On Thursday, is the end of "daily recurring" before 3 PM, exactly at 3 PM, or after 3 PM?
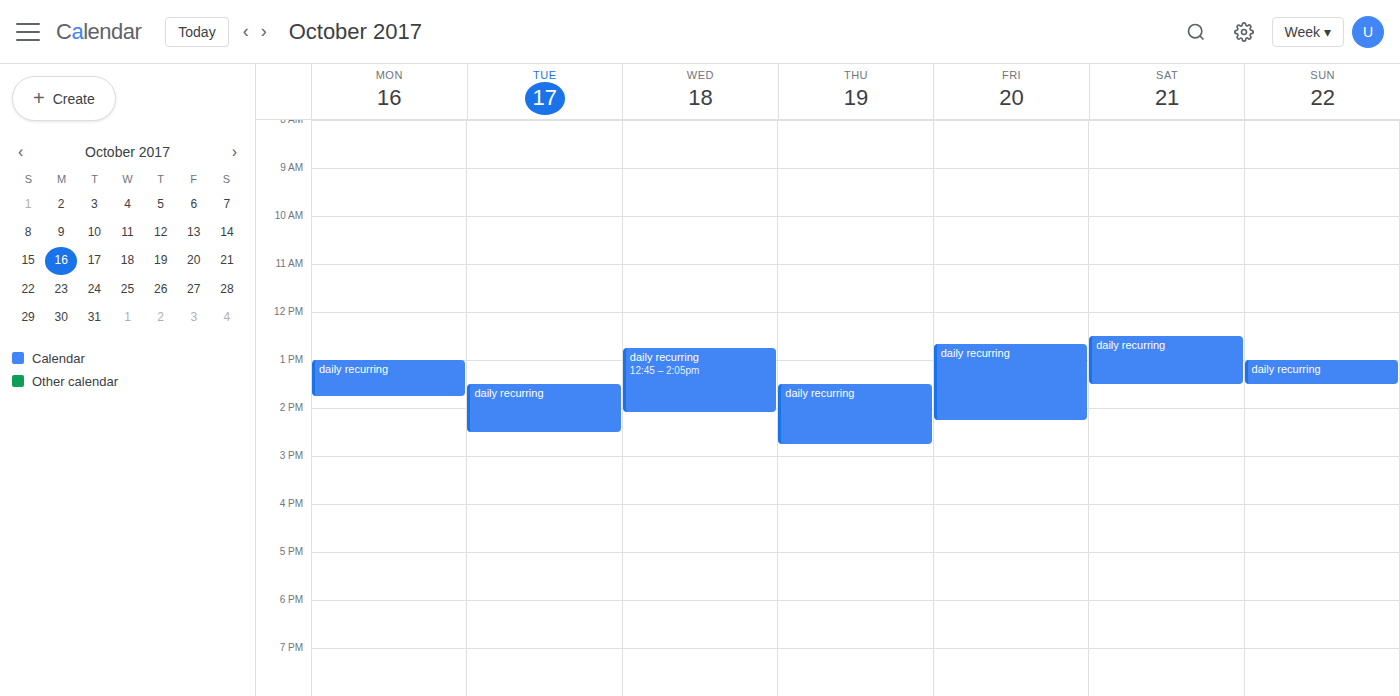
2:45 PM -- before 3 PM, 15 minutes above the 3 PM line.